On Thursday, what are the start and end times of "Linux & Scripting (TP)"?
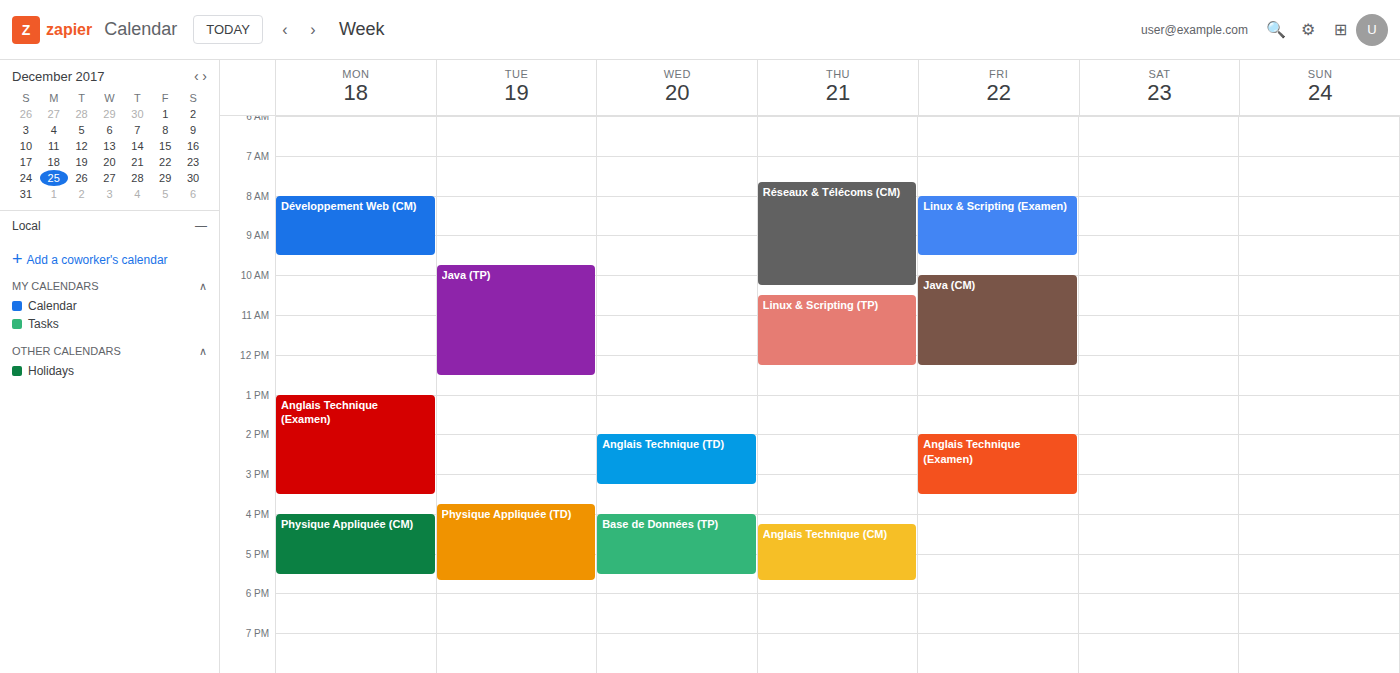
10:30 AM to 12:15 PM